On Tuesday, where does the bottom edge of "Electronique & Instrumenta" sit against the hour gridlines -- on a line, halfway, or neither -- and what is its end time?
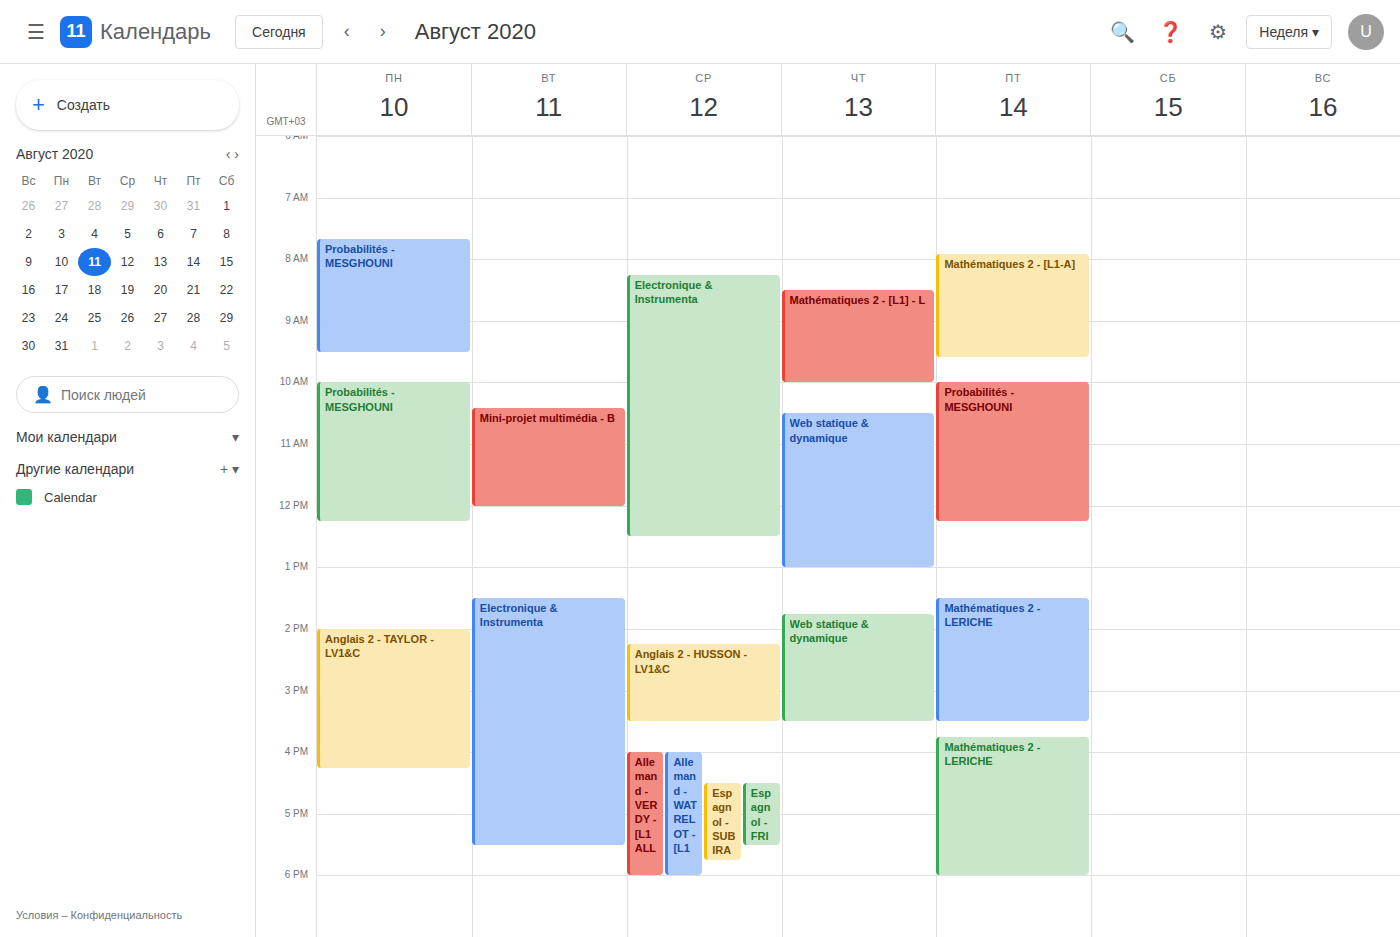
5:30 PM -- halfway between the 5 PM and 6 PM lines.